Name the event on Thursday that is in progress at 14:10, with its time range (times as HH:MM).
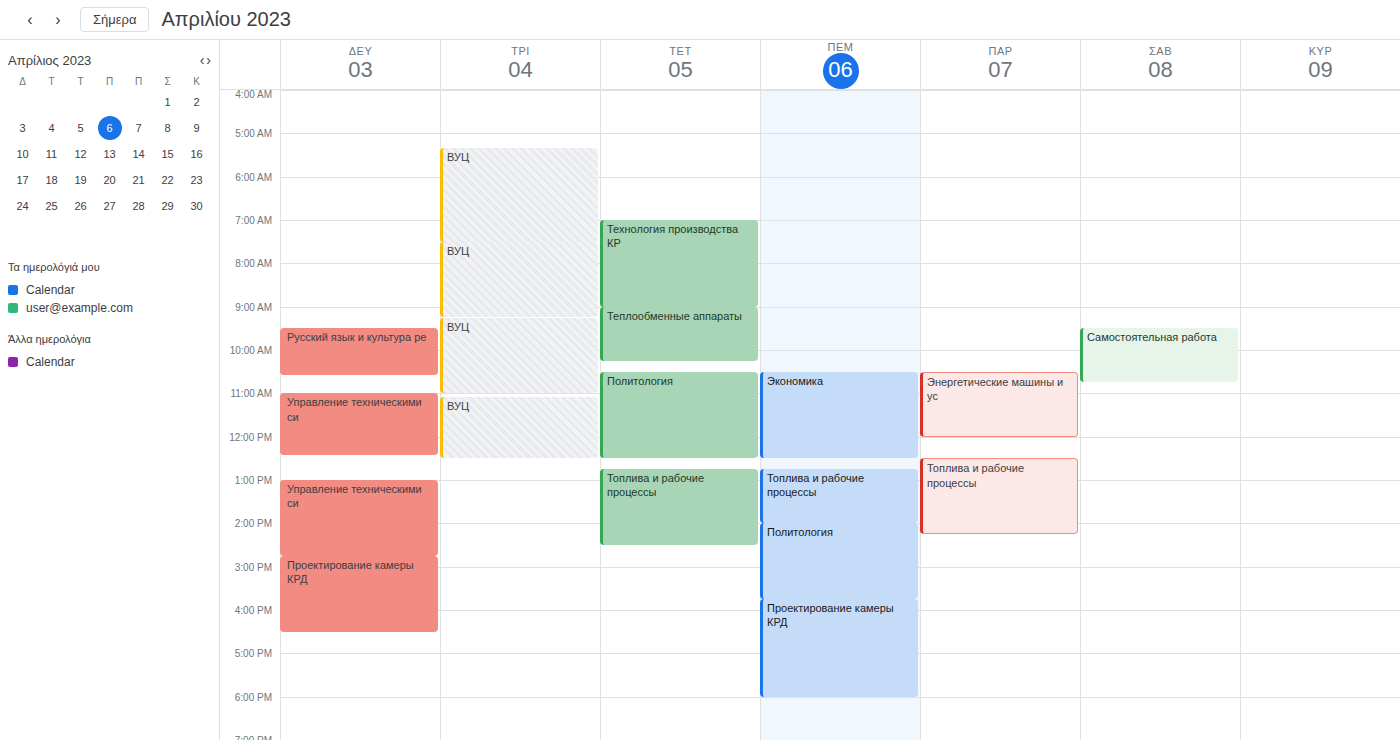
"Политология", 14:00 to 15:45